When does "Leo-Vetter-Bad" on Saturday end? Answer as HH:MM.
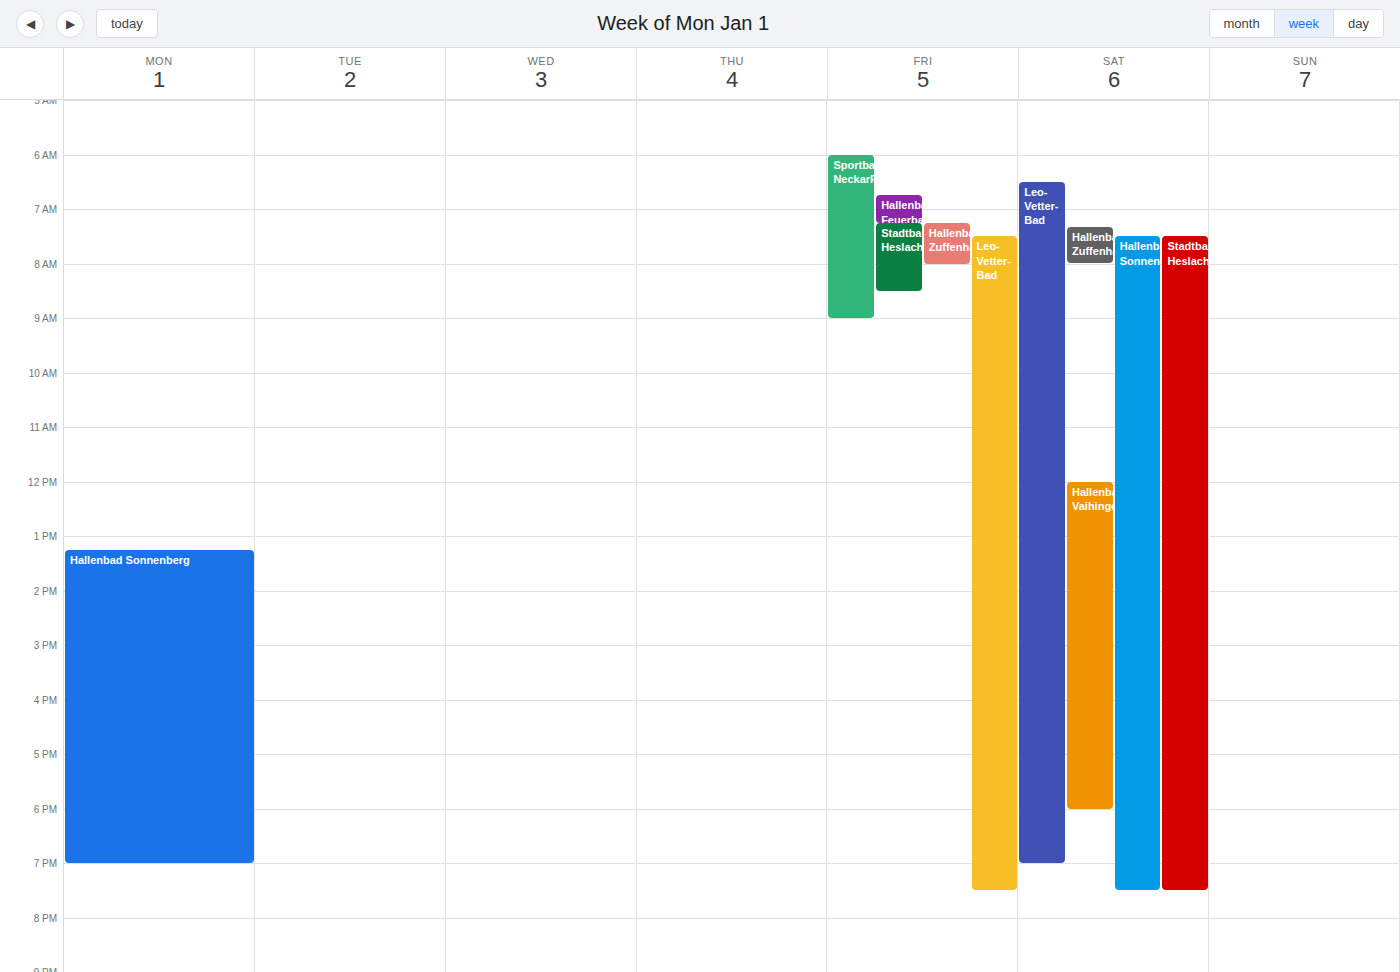
19:00